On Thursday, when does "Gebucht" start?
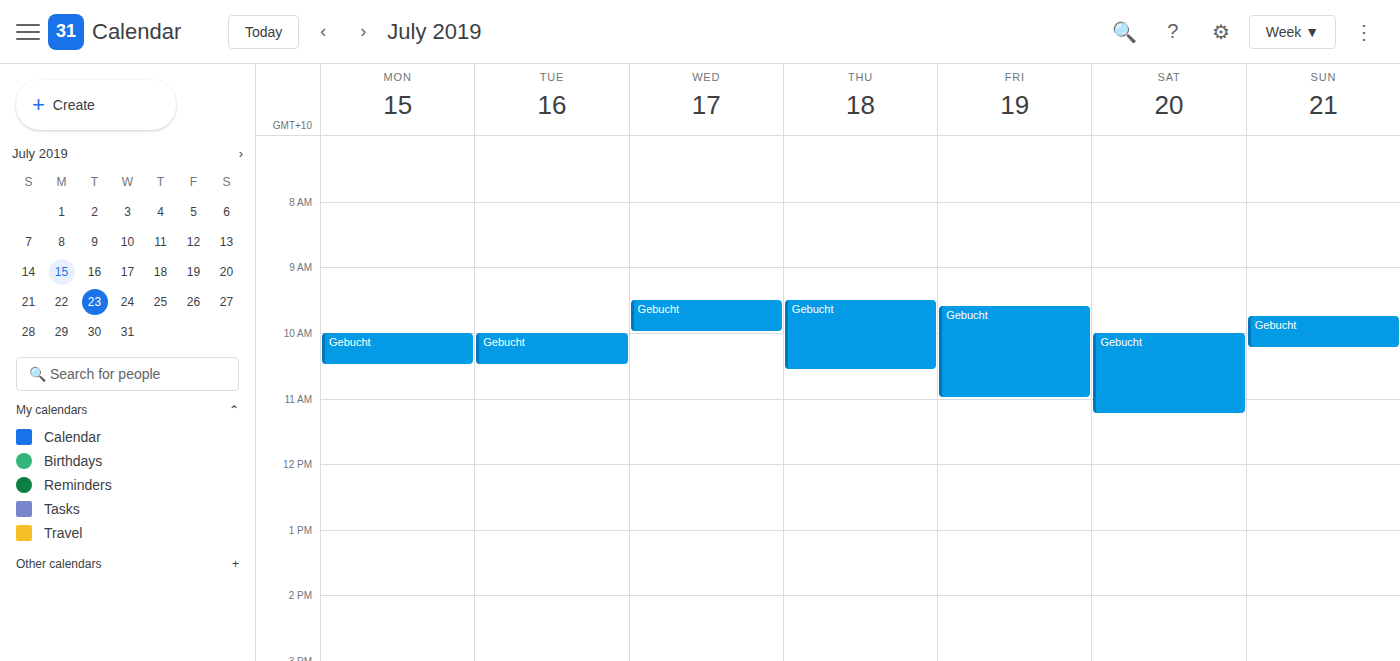
9:30 AM